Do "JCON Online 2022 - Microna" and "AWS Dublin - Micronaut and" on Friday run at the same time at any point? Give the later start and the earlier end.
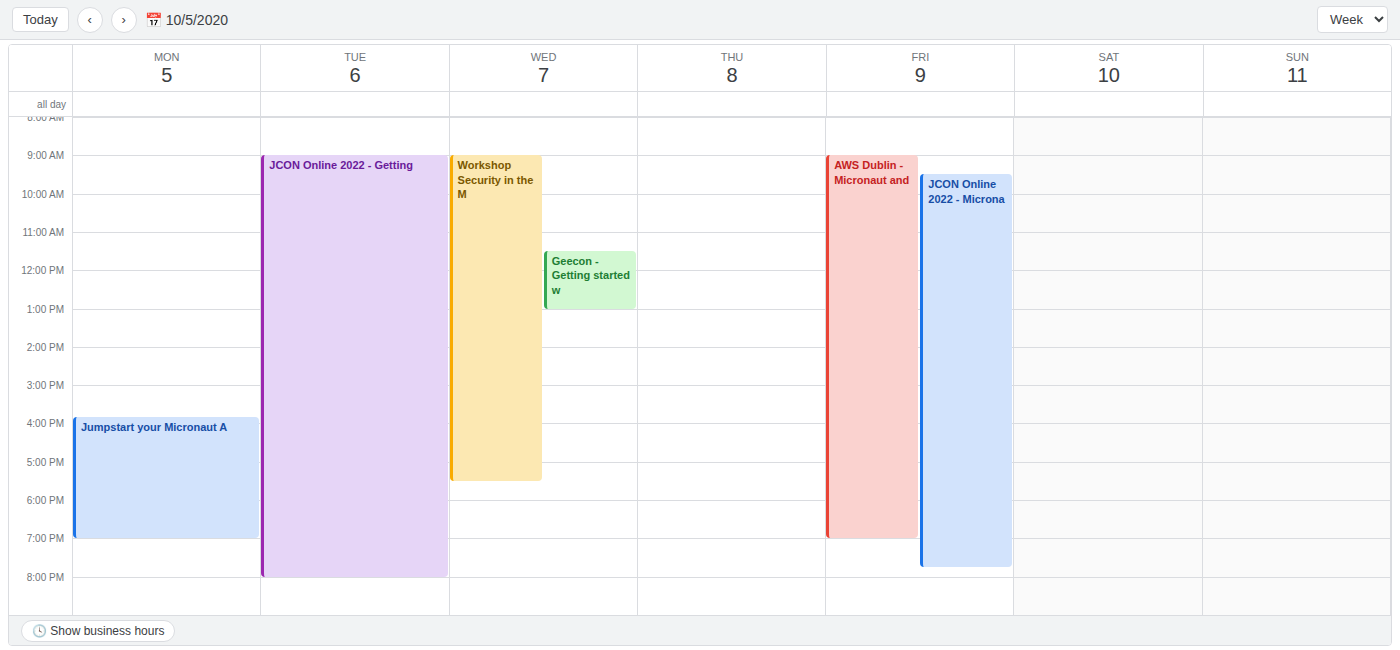
"JCON Online 2022 - Microna" starts at 9:30 AM, before "AWS Dublin - Micronaut and" ends at 7:00 PM -- they overlap.